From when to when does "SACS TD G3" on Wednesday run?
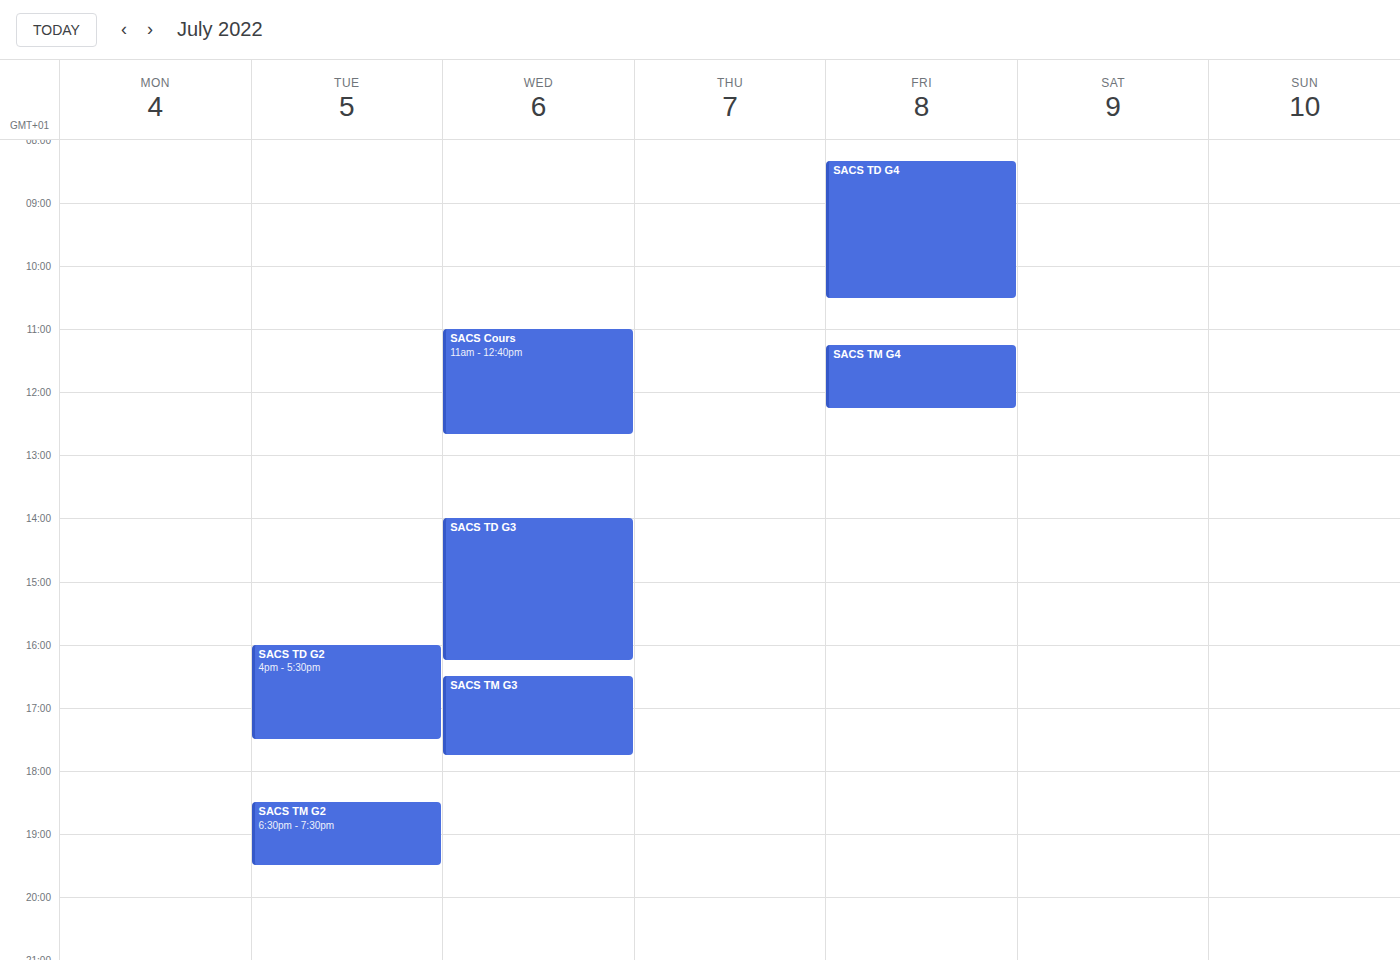
14:00 to 16:15